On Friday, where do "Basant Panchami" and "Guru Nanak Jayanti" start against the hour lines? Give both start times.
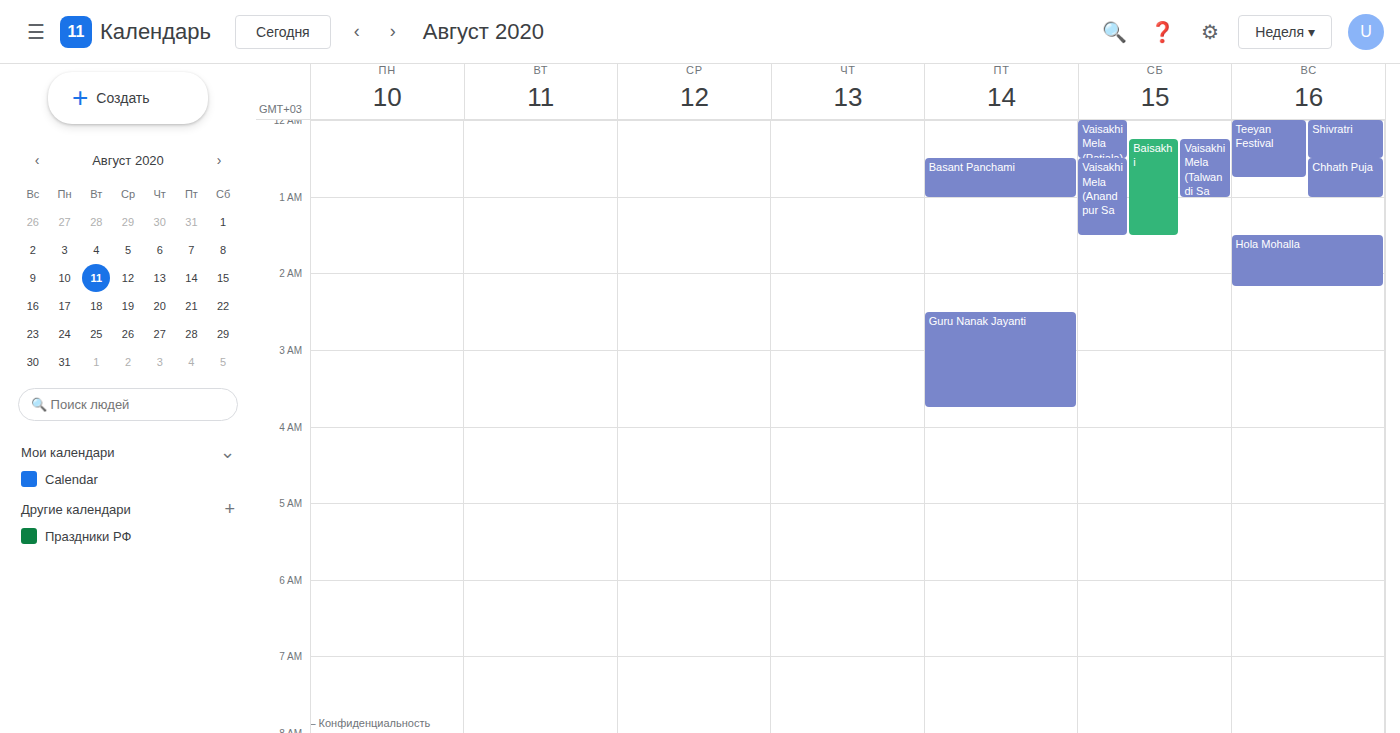
"Basant Panchami": 12:30 AM, halfway between the 12 AM and 1 AM lines. "Guru Nanak Jayanti": 2:30 AM, halfway between the 2 AM and 3 AM lines.